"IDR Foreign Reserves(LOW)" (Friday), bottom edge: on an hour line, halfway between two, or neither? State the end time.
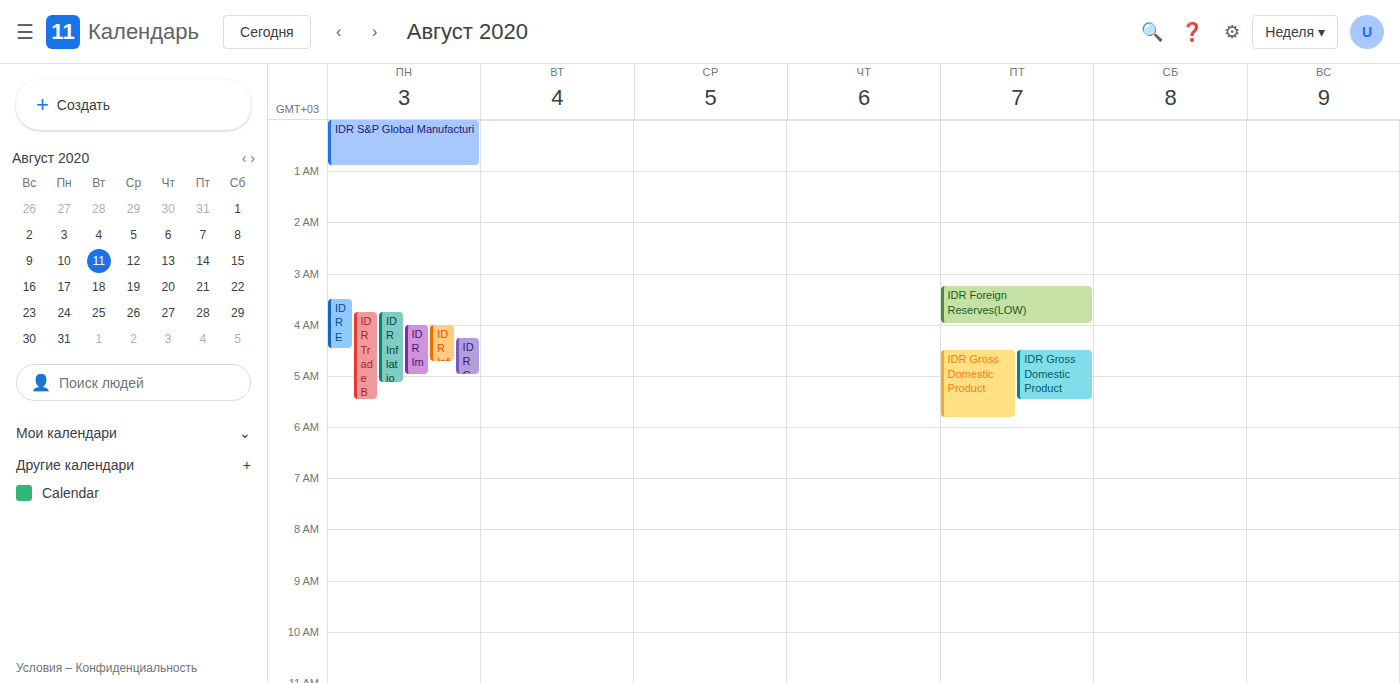
4:00 AM -- exactly on the 4 AM line.